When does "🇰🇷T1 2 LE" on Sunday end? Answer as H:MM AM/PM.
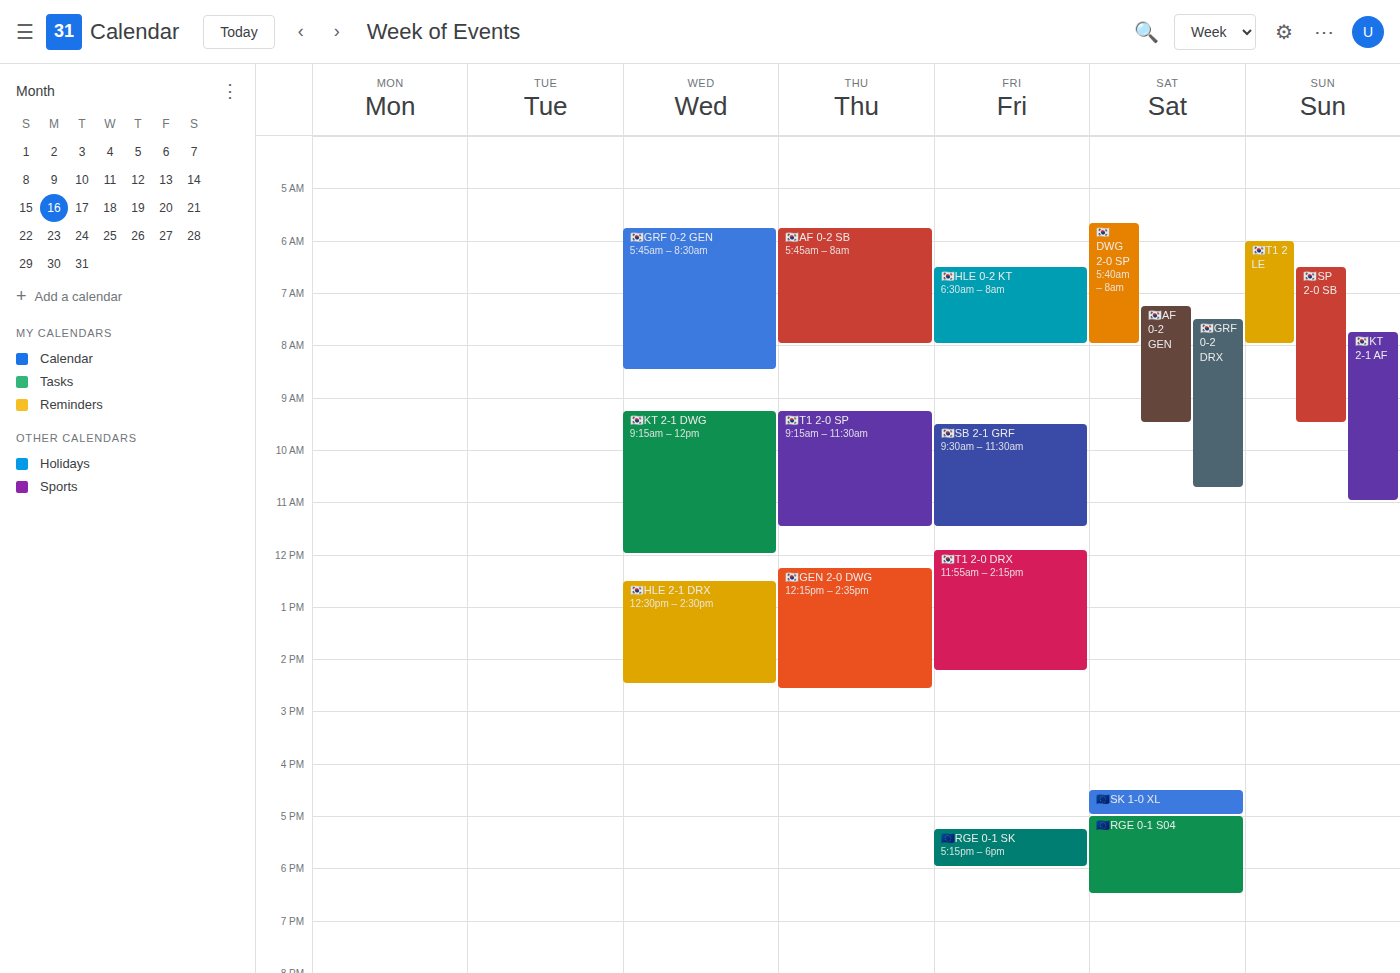
8:00 AM